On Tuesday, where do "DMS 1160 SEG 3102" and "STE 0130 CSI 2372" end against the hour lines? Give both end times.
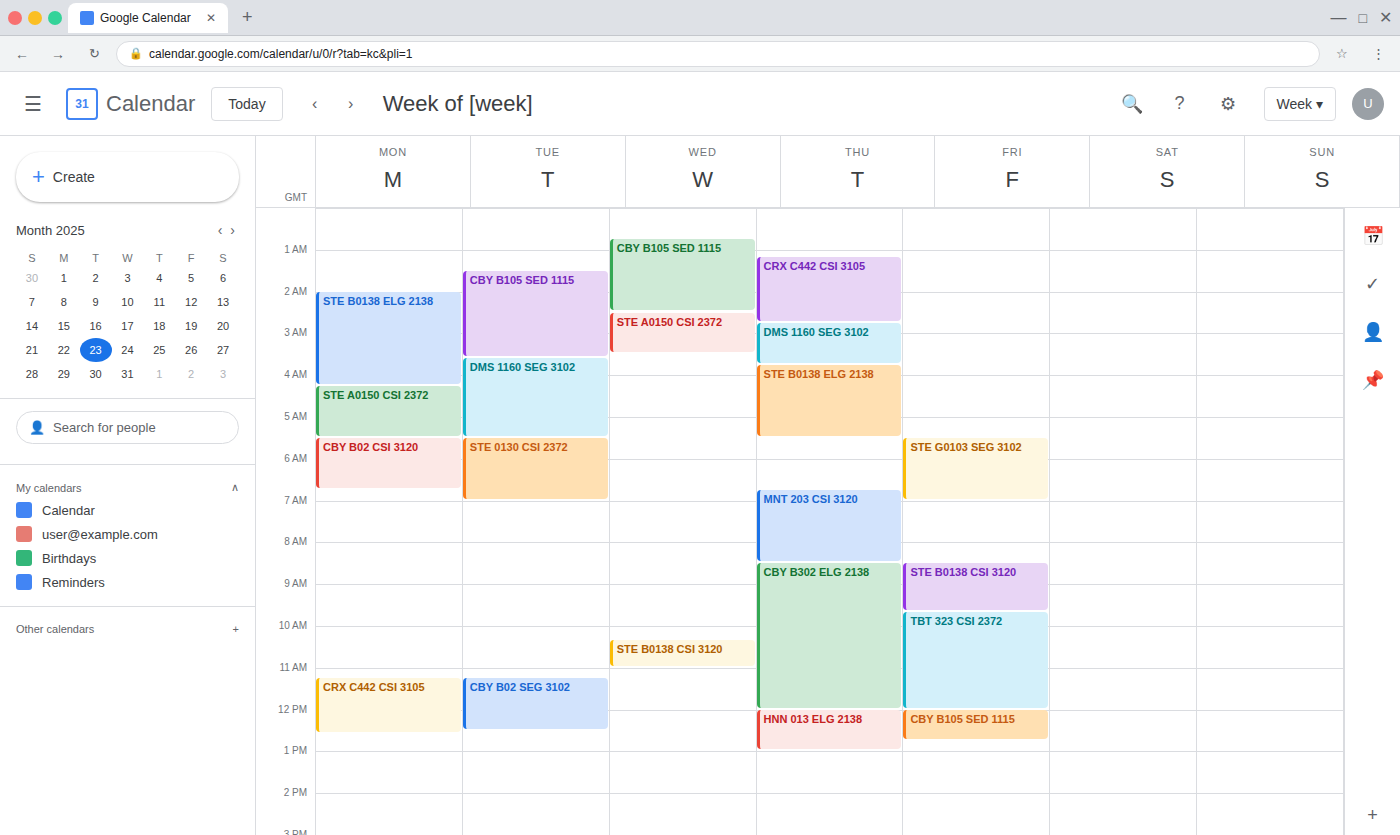
"DMS 1160 SEG 3102": 5:30 AM, halfway between the 5 AM and 6 AM lines. "STE 0130 CSI 2372": 7:00 AM, exactly on the 7 AM line.